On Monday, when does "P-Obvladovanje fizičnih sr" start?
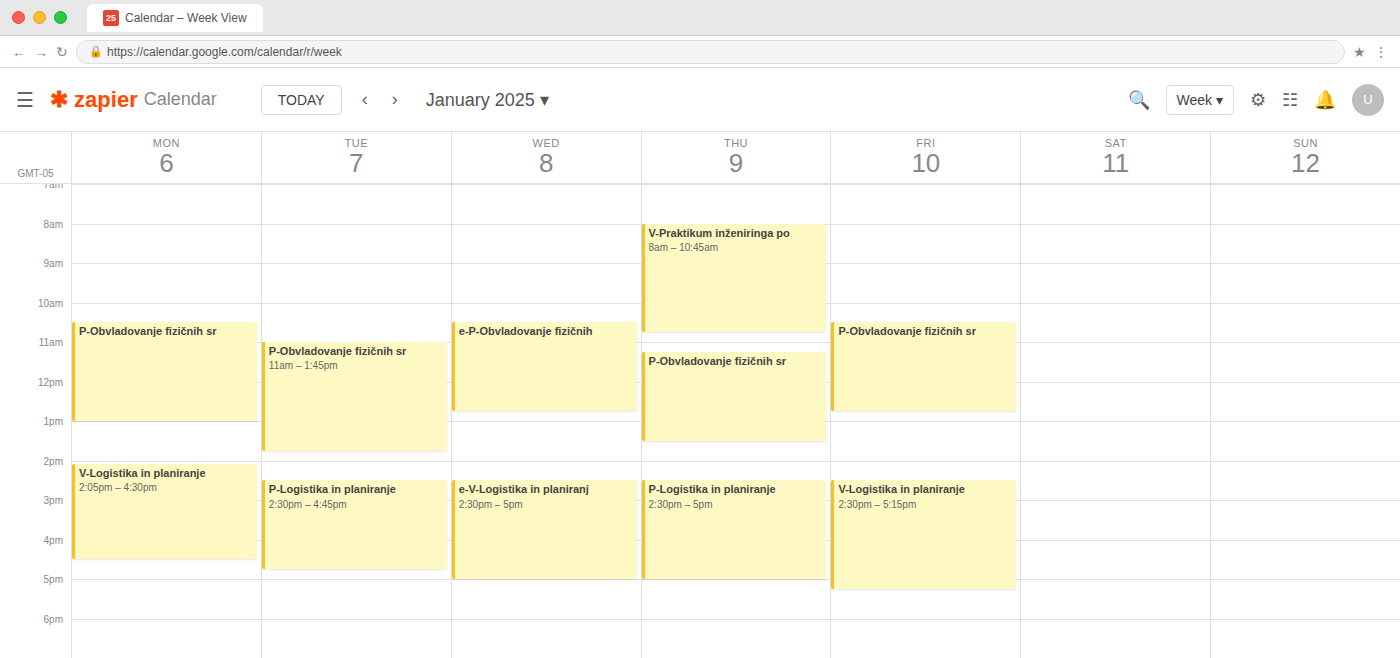
10:30 AM